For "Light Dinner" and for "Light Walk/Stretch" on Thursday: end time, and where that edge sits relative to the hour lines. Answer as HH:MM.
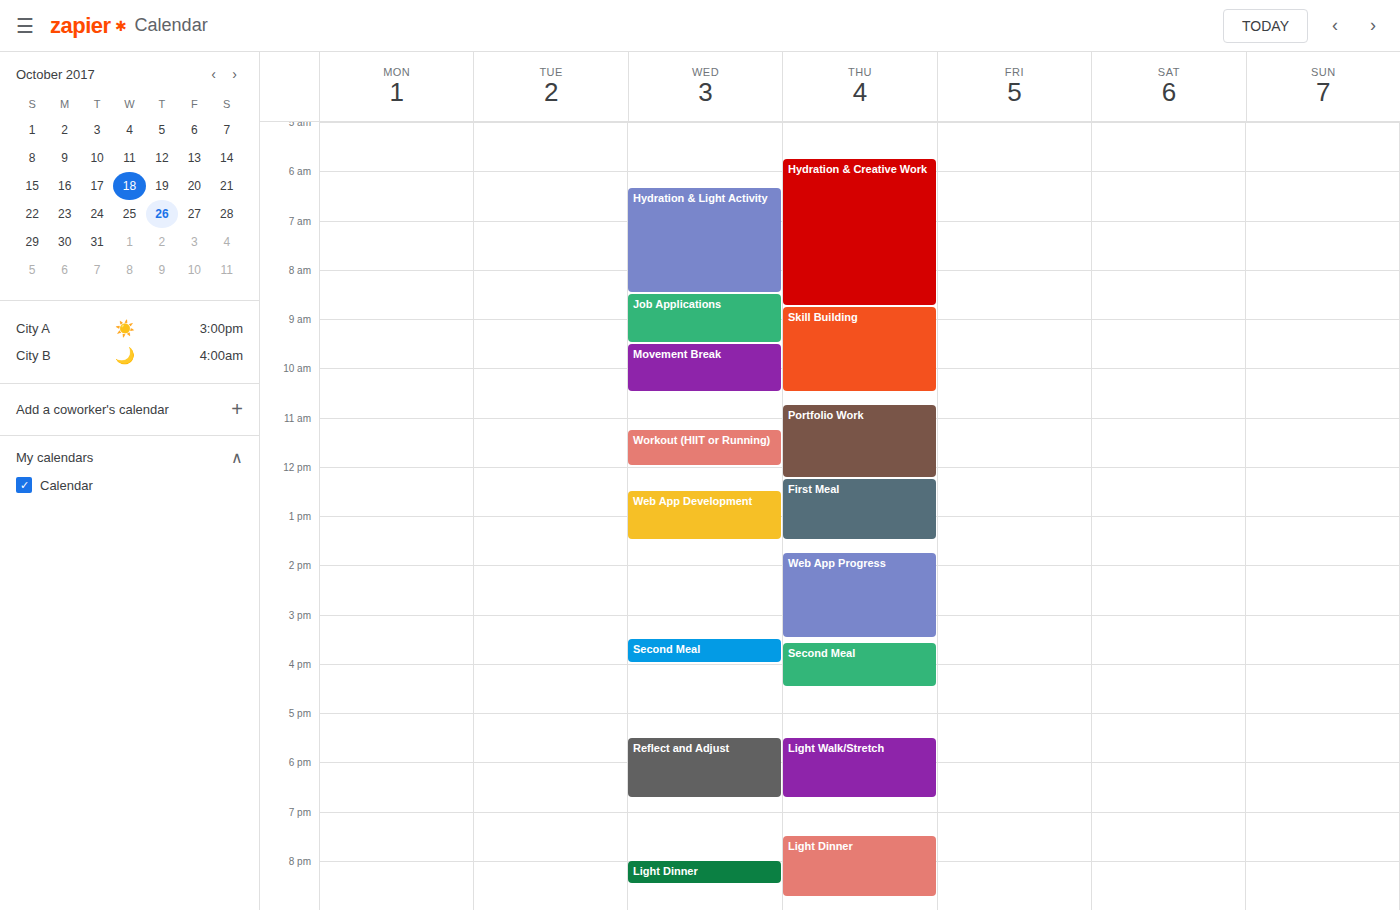
"Light Dinner": 20:45, neither: three quarters of the way from the 20:00 line to the 21:00 line. "Light Walk/Stretch": 18:45, neither: three quarters of the way from the 18:00 line to the 19:00 line.